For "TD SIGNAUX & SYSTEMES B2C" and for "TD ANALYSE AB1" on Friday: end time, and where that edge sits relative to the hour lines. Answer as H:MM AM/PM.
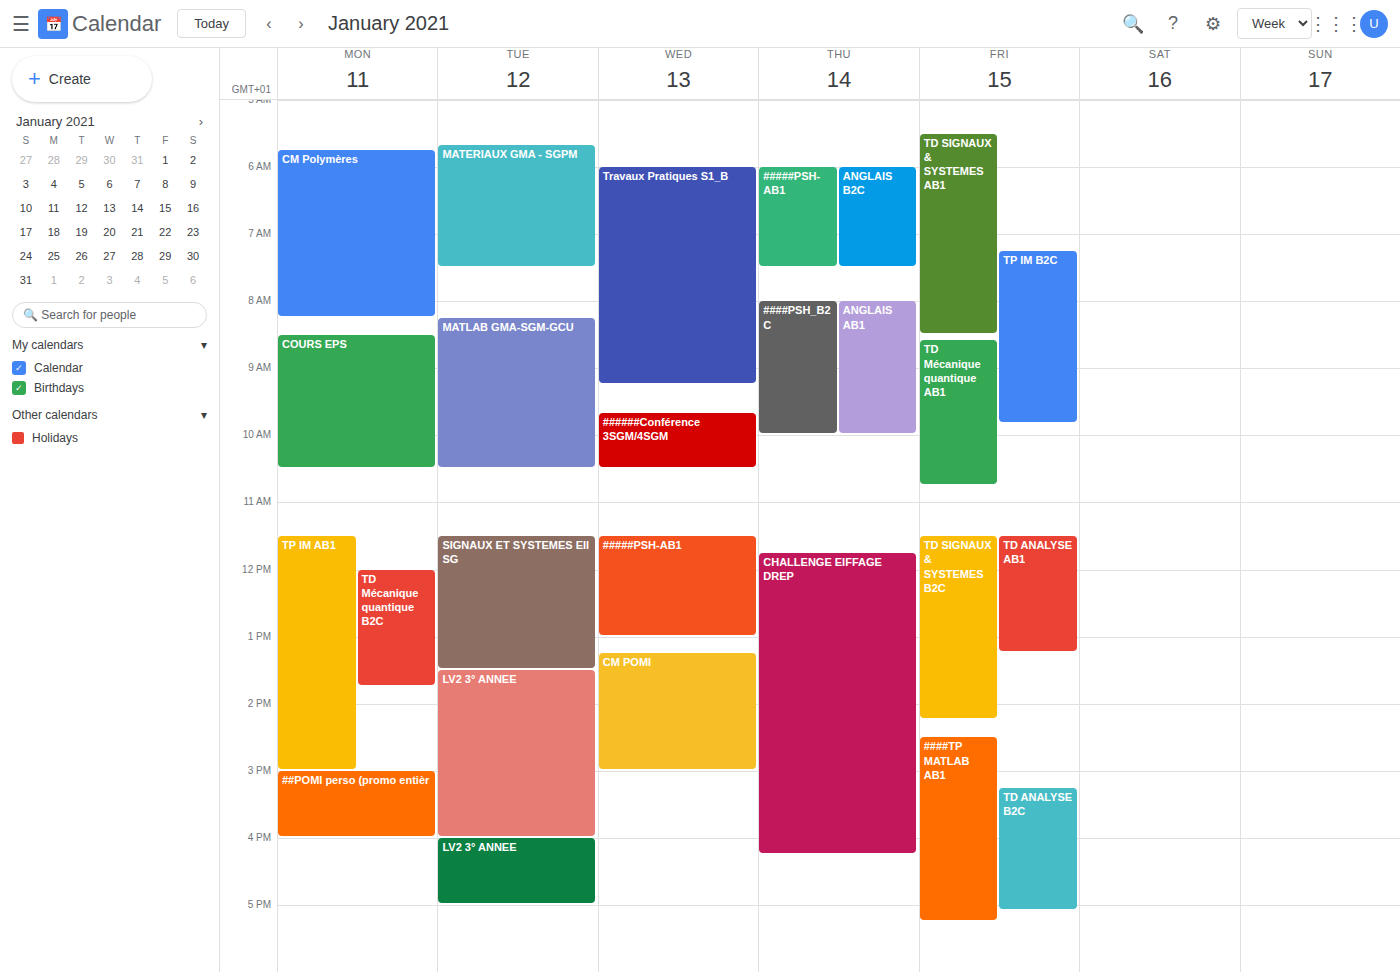
"TD SIGNAUX & SYSTEMES B2C": 2:15 PM, neither: a quarter of the way from the 2 PM line to the 3 PM line. "TD ANALYSE AB1": 1:15 PM, neither: a quarter of the way from the 1 PM line to the 2 PM line.